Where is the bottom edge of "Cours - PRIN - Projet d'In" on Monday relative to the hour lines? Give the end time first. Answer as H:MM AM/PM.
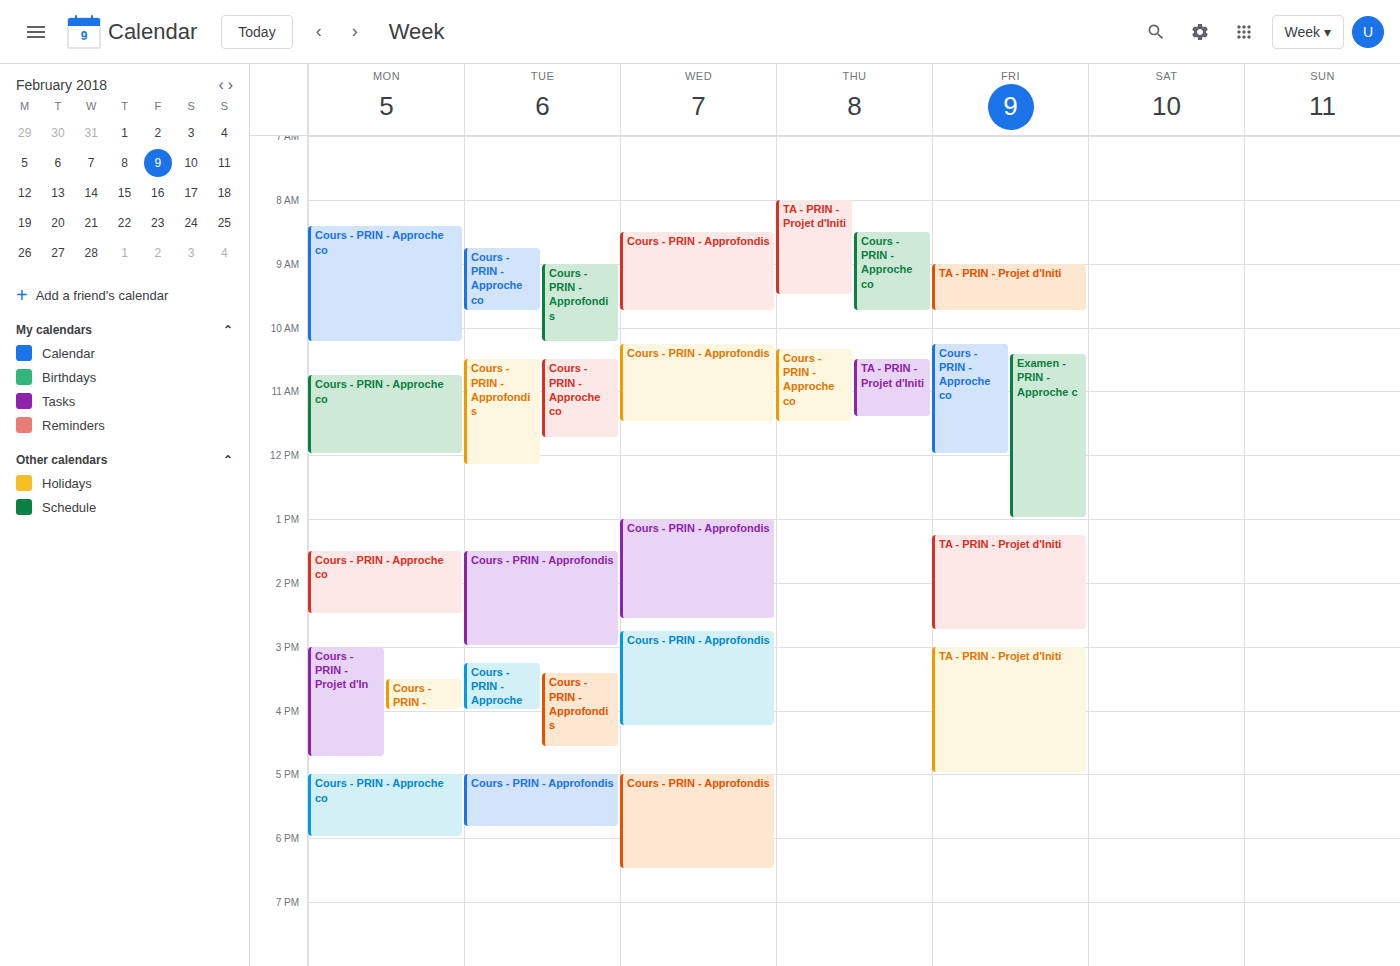
4:45 PM -- neither: three quarters of the way from the 4 PM line to the 5 PM line.